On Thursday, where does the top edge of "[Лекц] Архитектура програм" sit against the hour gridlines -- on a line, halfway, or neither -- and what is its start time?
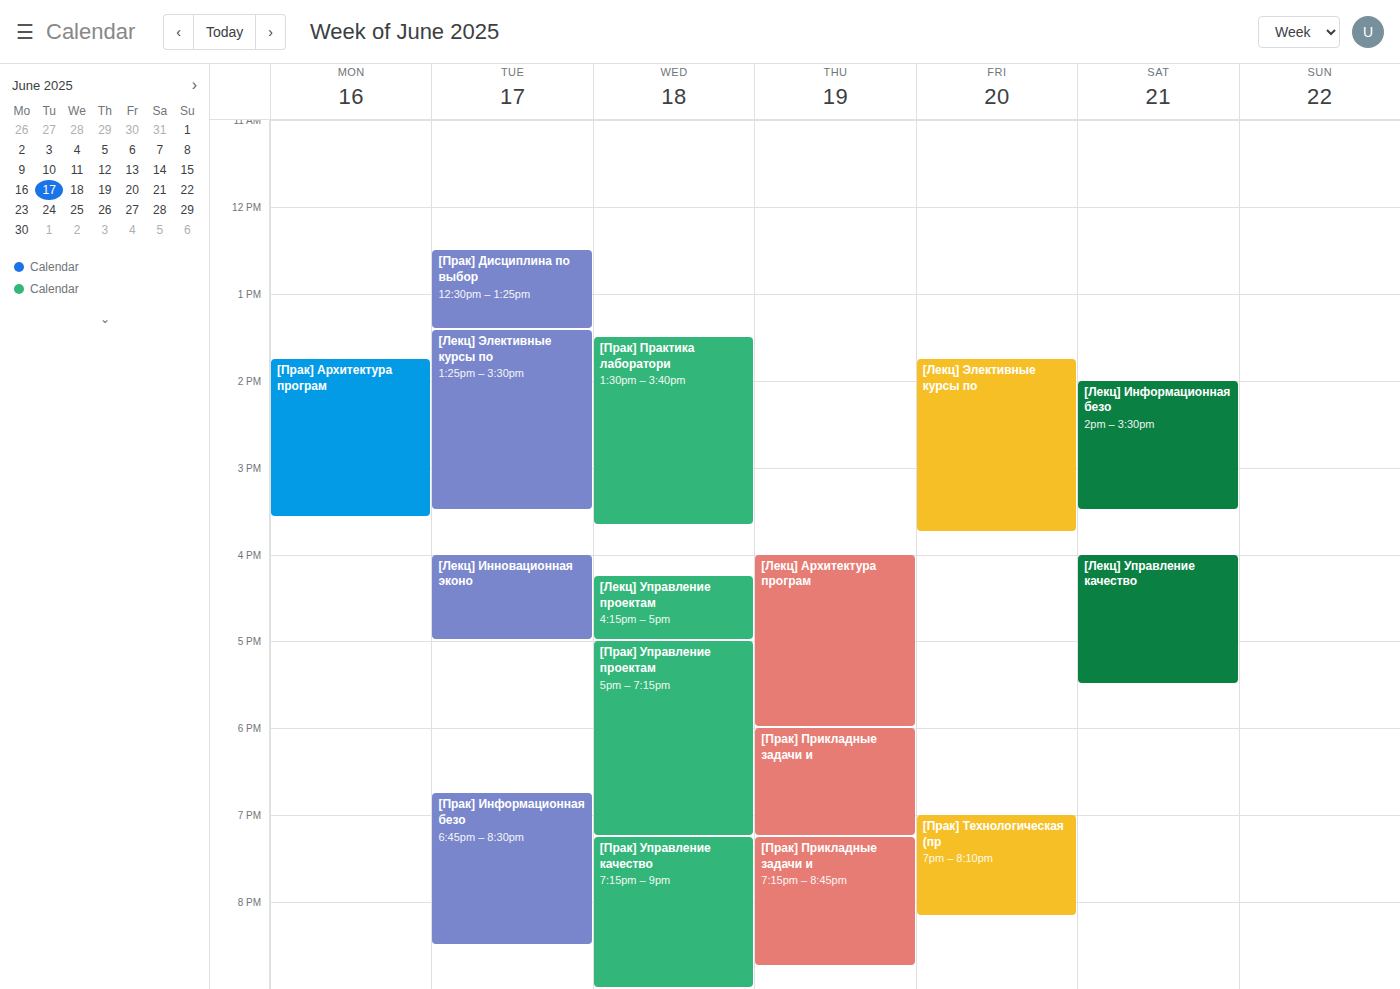
4:00 PM -- exactly on the 4 PM line.